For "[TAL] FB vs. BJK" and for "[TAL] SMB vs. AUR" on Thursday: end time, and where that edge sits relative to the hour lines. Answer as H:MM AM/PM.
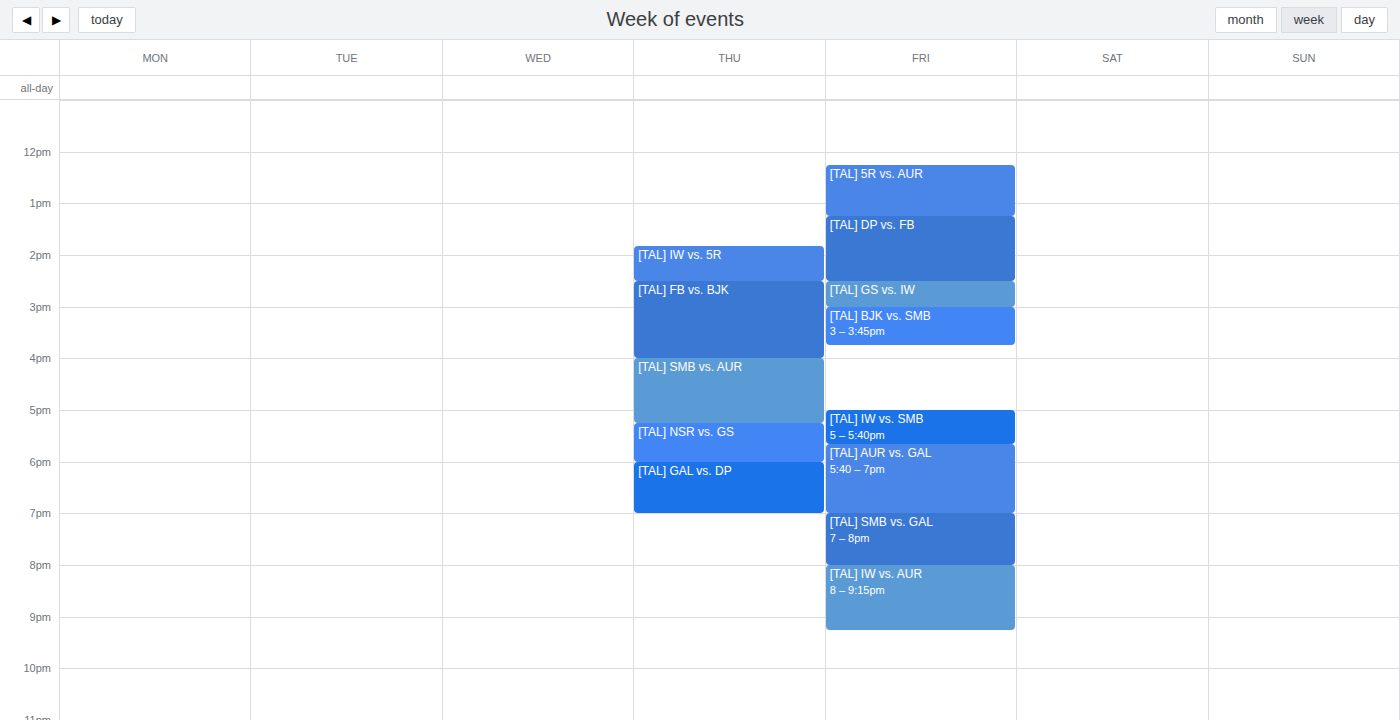
"[TAL] FB vs. BJK": 4:00 PM, exactly on the 4 PM line. "[TAL] SMB vs. AUR": 5:15 PM, neither: a quarter of the way from the 5 PM line to the 6 PM line.